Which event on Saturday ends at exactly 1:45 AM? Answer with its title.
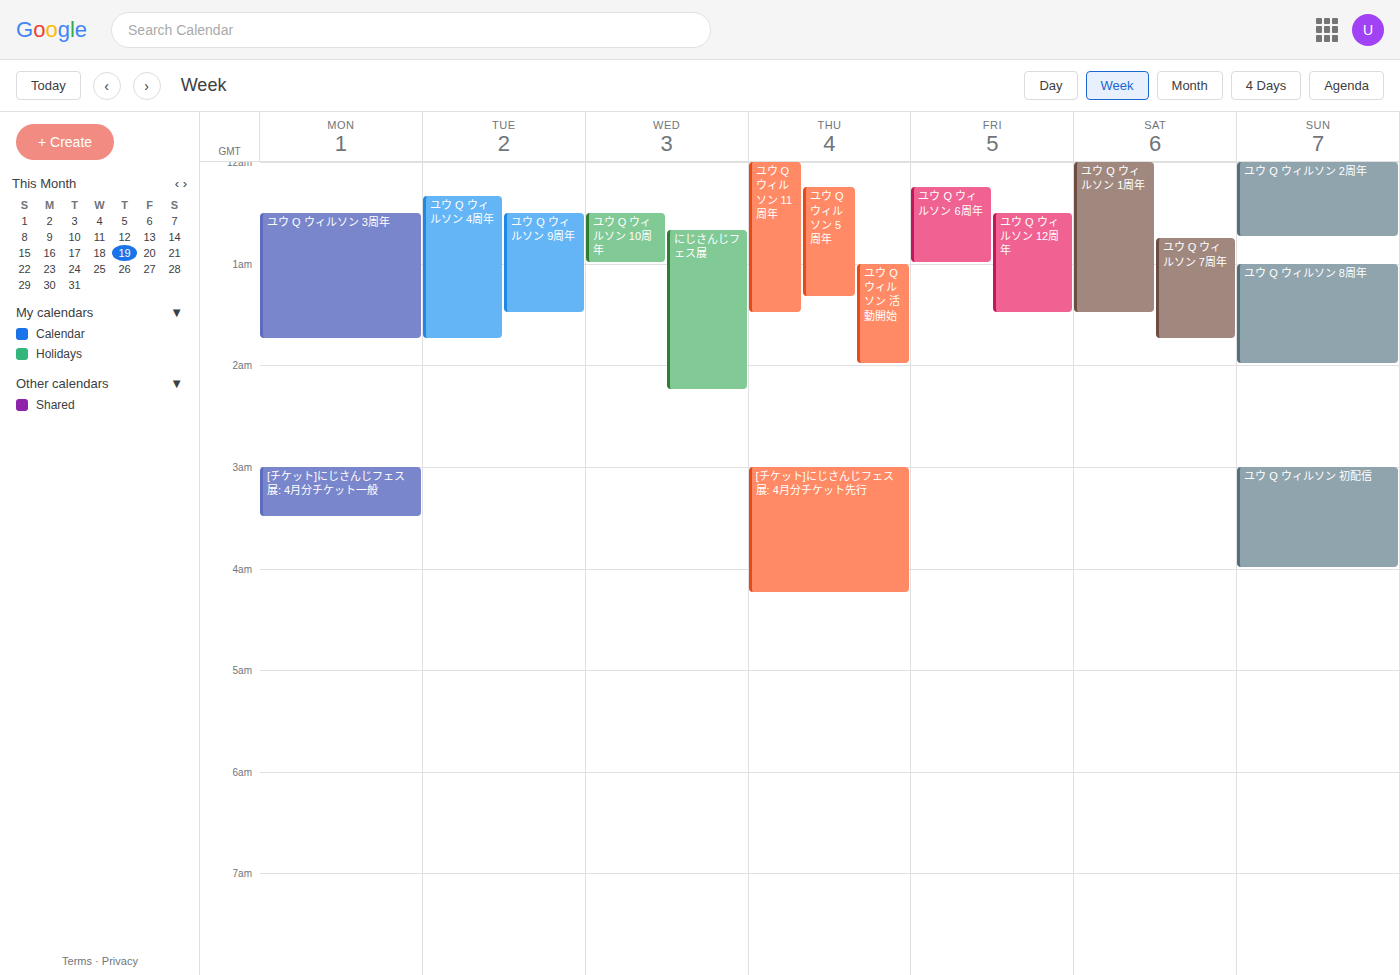
"ユウ Q ウィルソン 7周年"